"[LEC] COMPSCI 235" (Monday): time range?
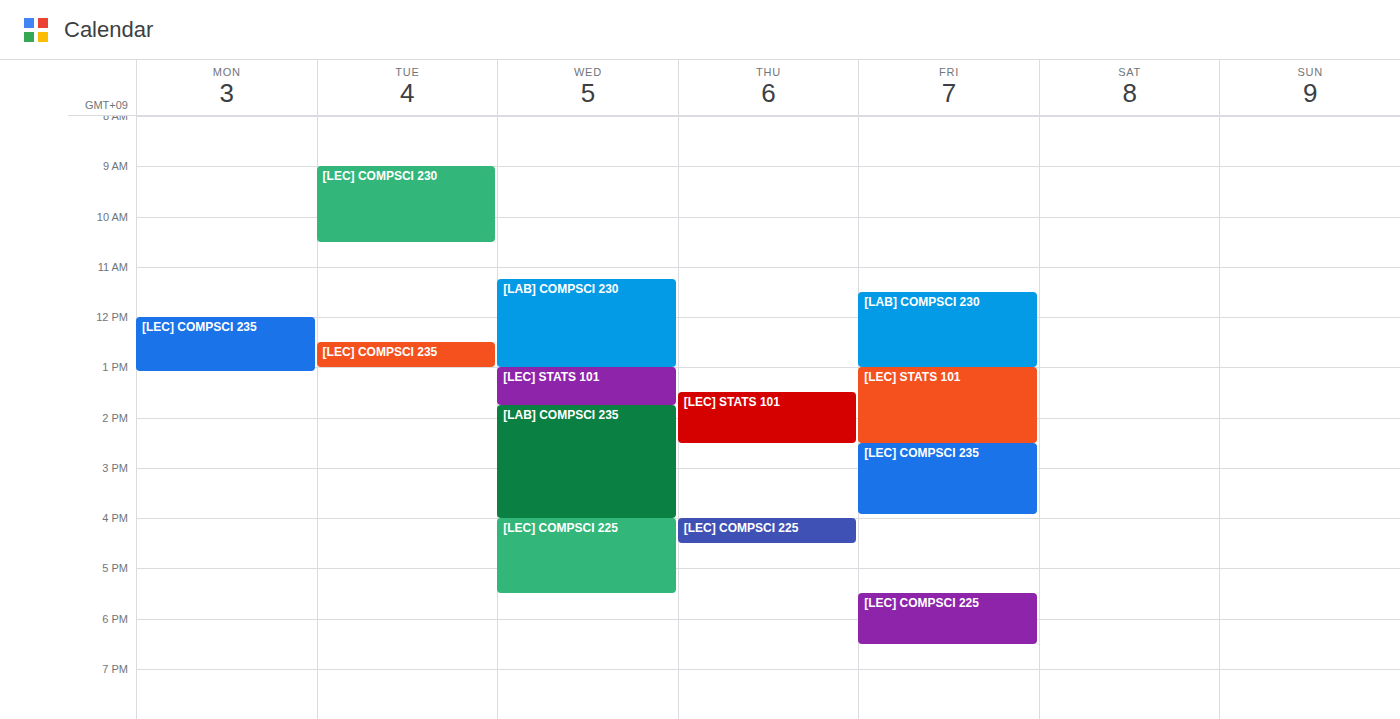
12:00 PM to 1:05 PM